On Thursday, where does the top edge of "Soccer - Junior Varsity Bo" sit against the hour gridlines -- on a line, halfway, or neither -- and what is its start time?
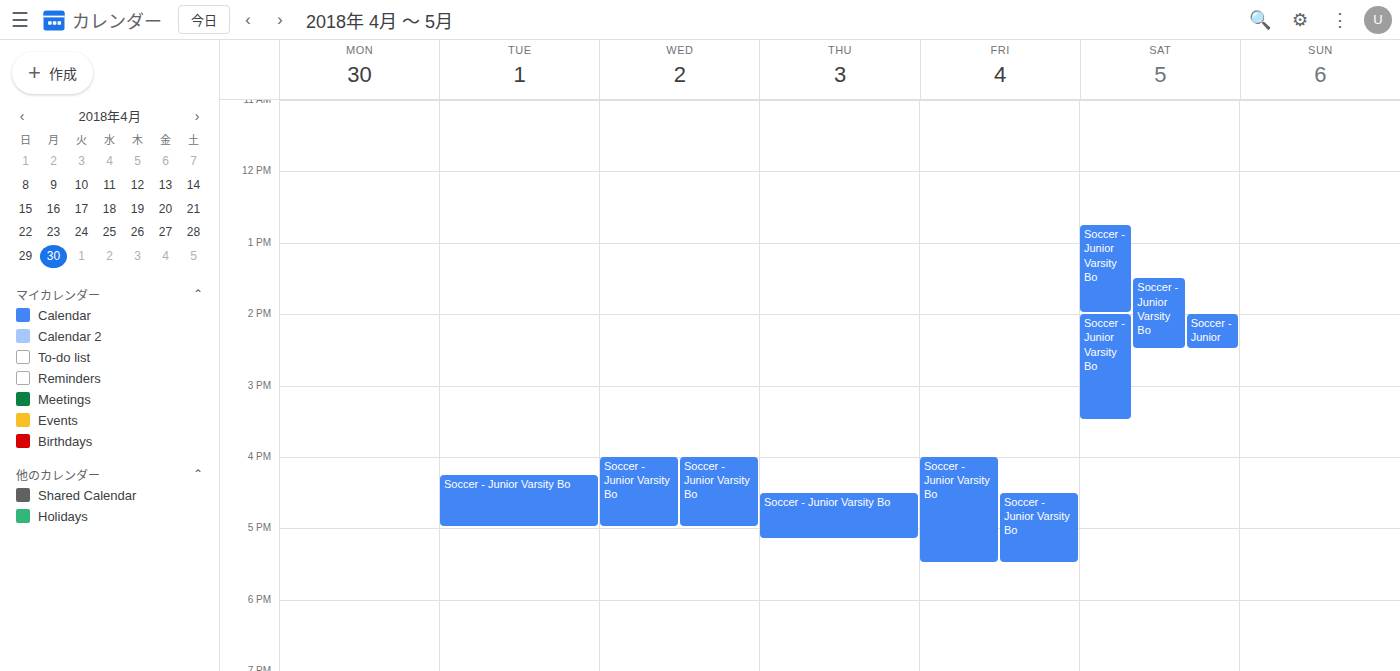
16:30 -- halfway between the 16:00 and 17:00 lines.